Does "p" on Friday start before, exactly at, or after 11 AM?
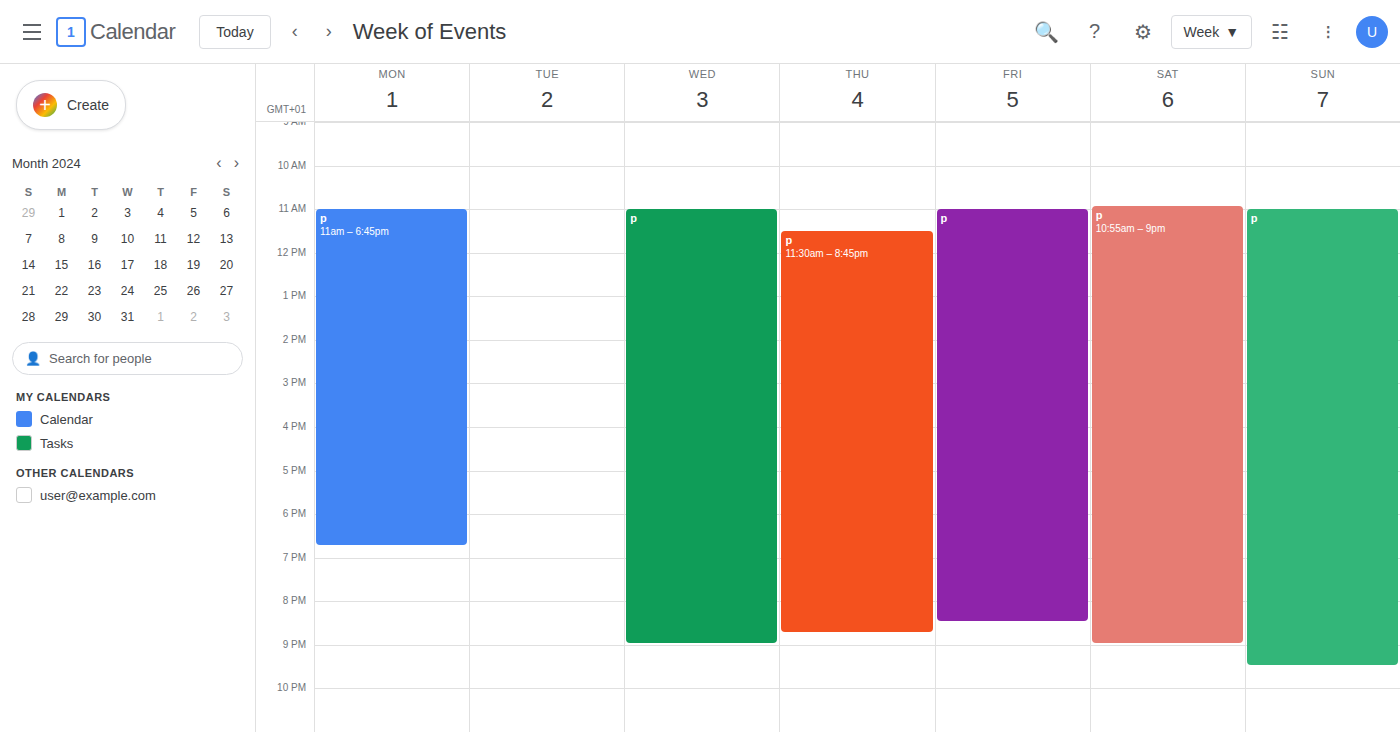
11:00 AM -- exactly at 11 AM, on the 11 AM line.